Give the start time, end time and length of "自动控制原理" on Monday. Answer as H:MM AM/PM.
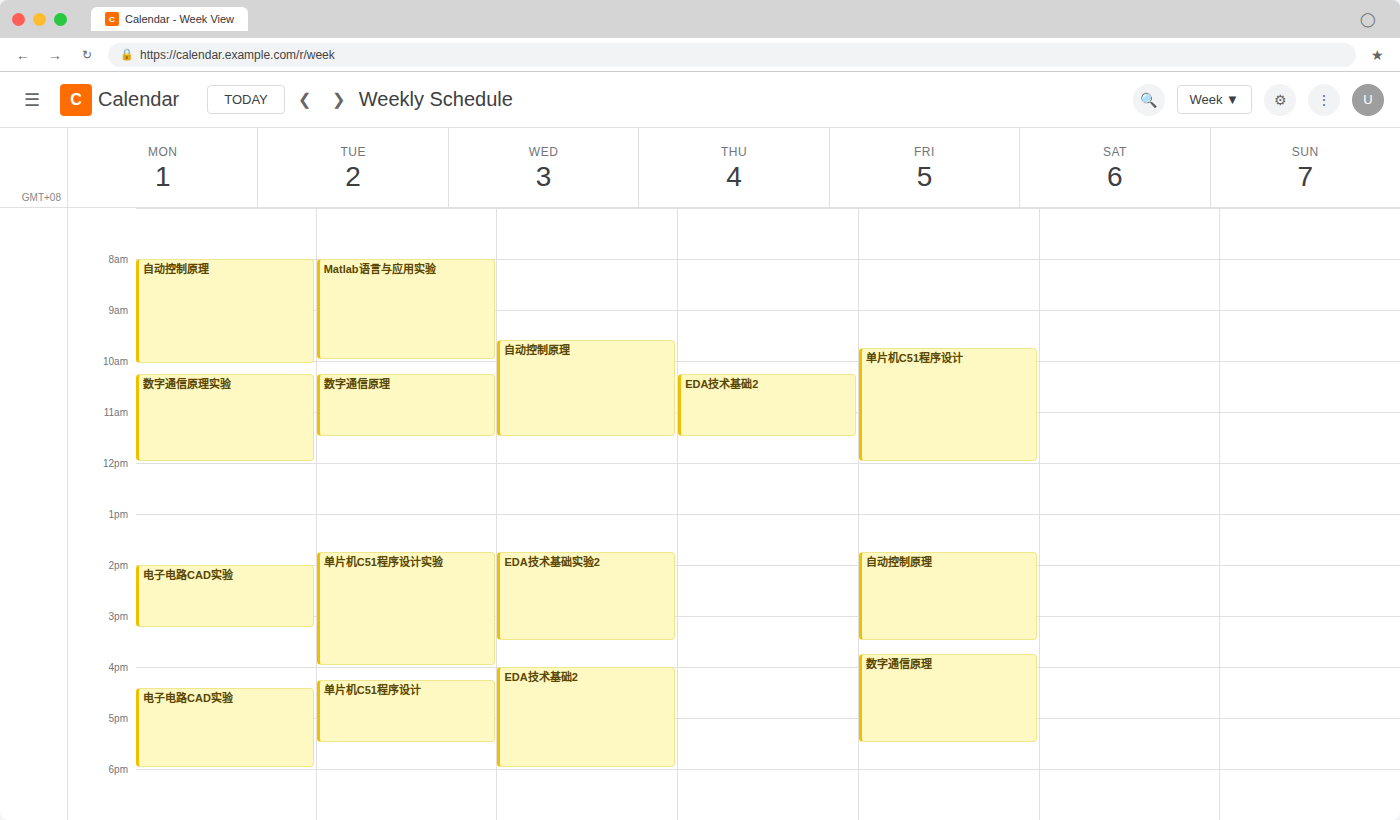
8:00 AM to 10:05 AM, 2 hours 5 minutes